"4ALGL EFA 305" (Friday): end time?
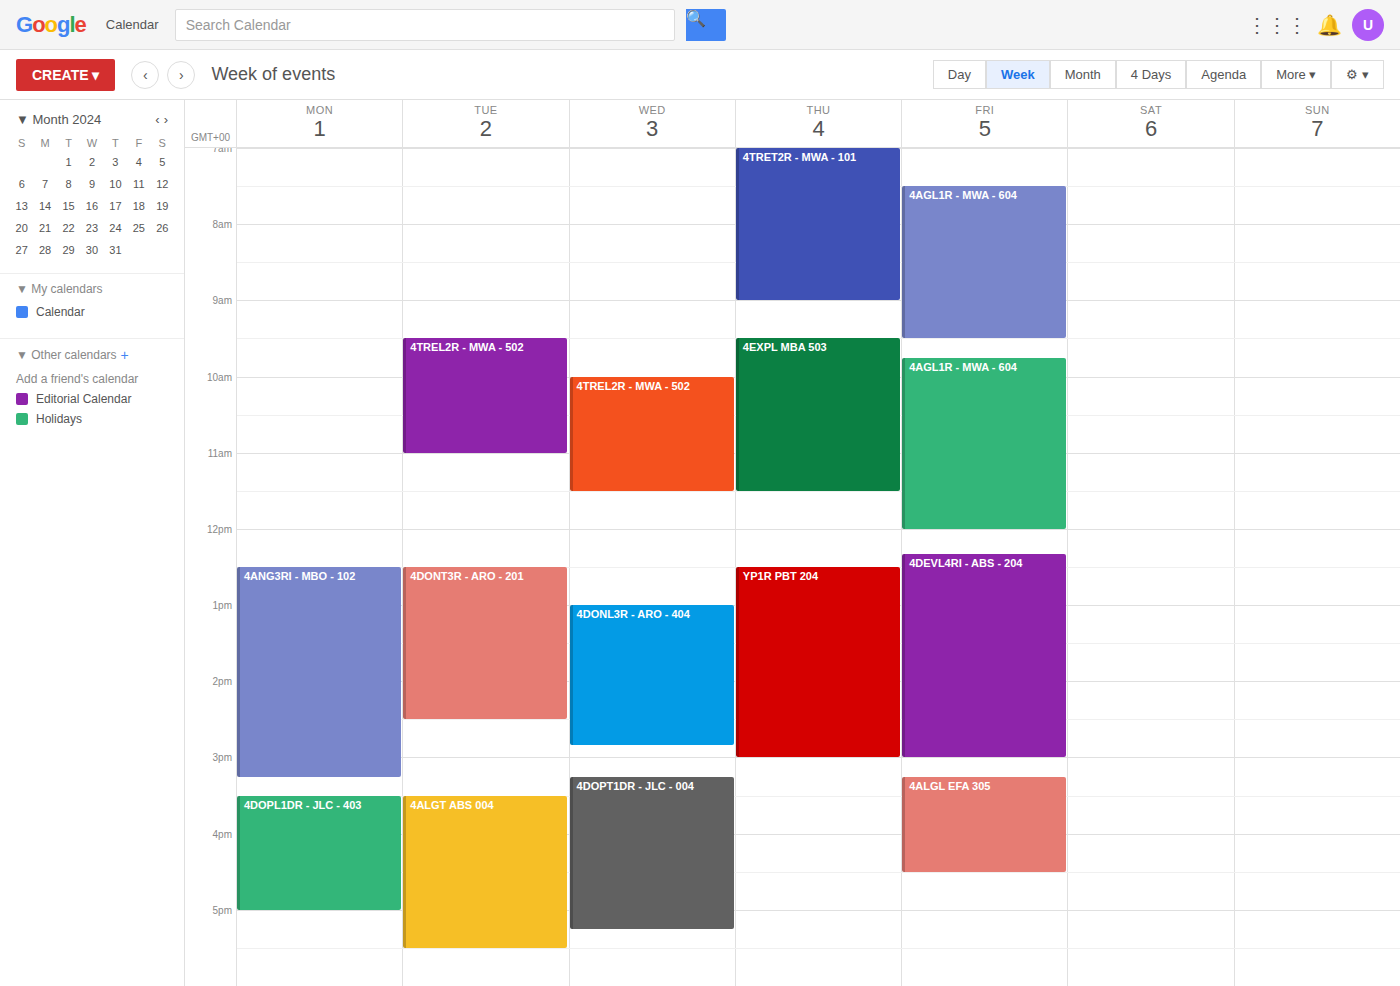
4:30 PM